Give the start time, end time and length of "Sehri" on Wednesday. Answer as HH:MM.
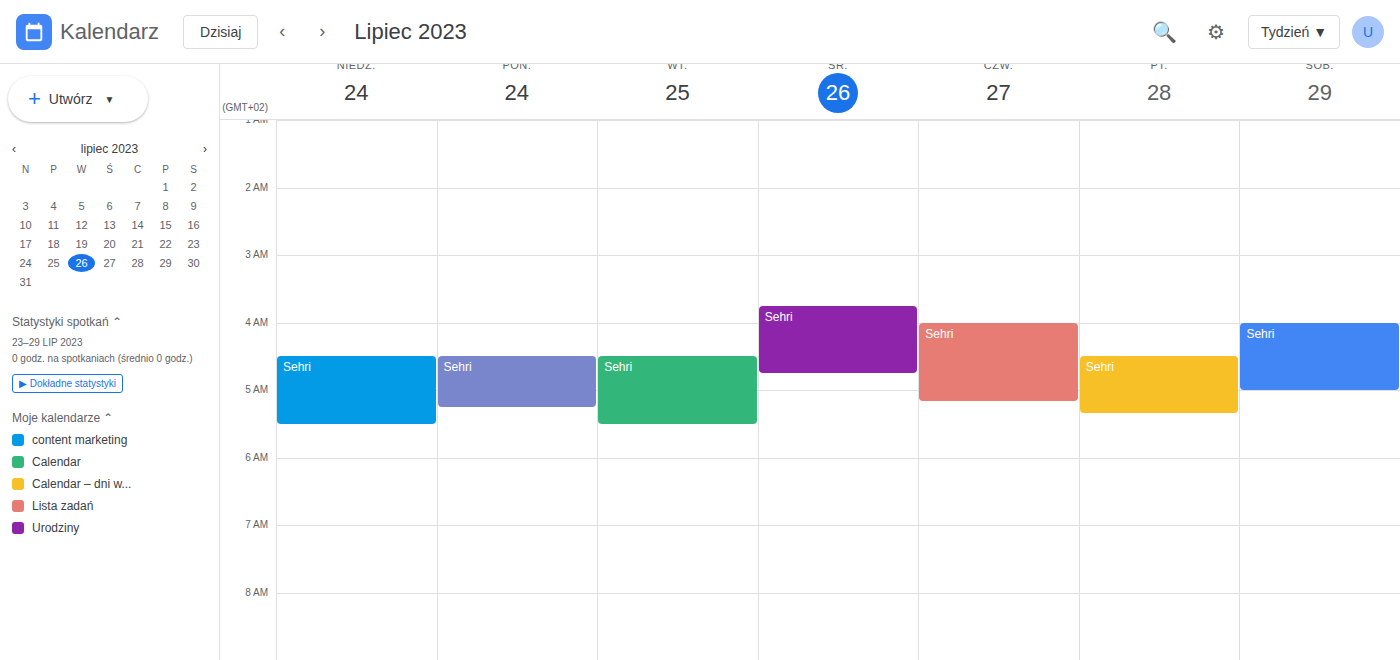
03:45 to 04:45, 1 hour